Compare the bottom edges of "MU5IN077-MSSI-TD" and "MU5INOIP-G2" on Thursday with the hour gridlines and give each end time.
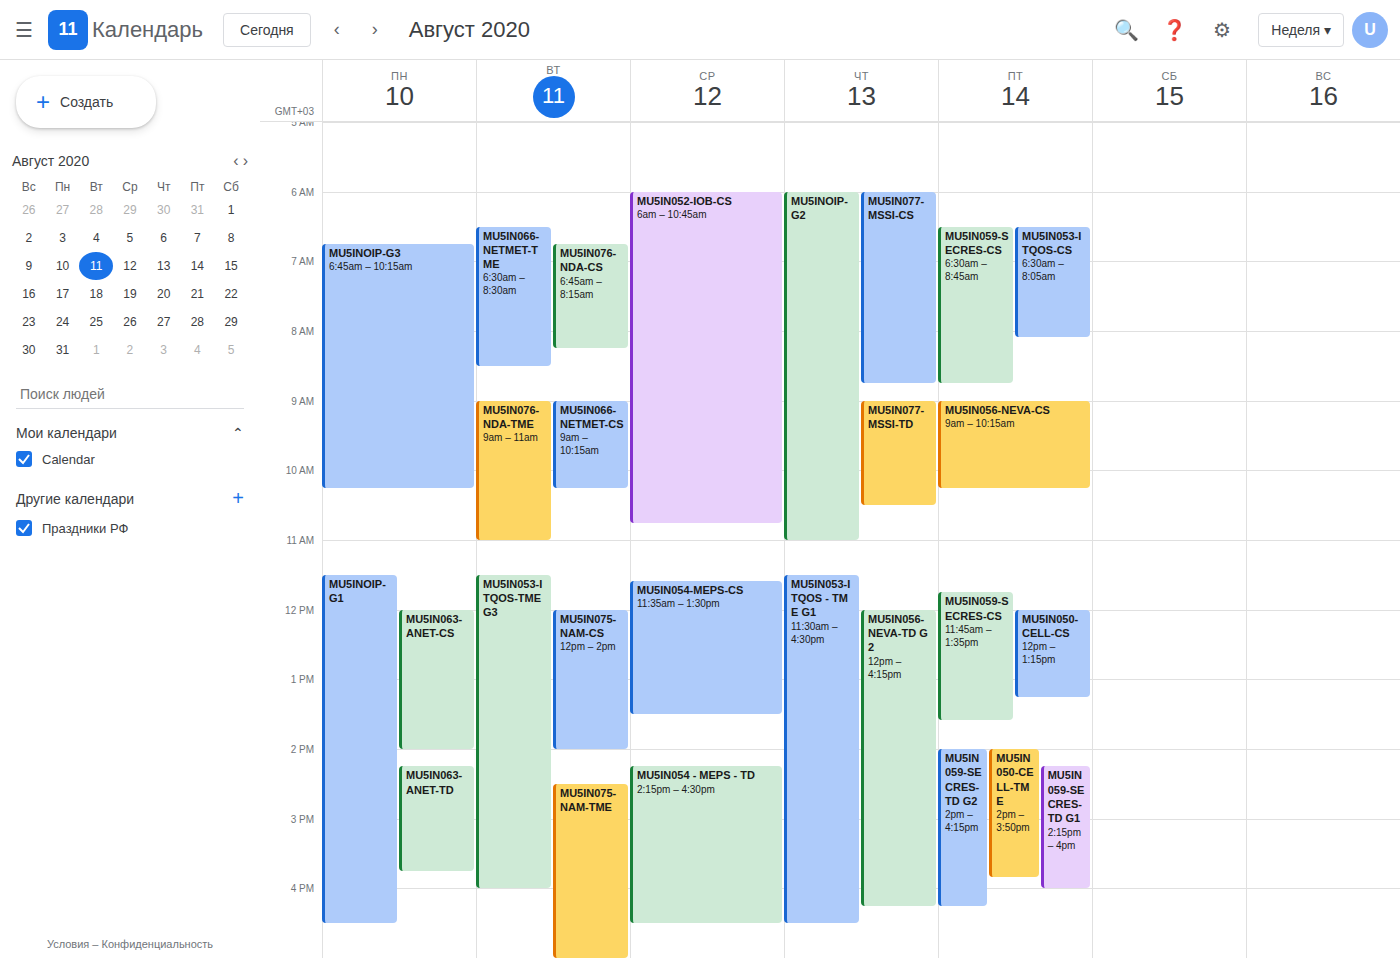
"MU5IN077-MSSI-TD": 10:30 AM, halfway between the 10 AM and 11 AM lines. "MU5INOIP-G2": 11:00 AM, exactly on the 11 AM line.